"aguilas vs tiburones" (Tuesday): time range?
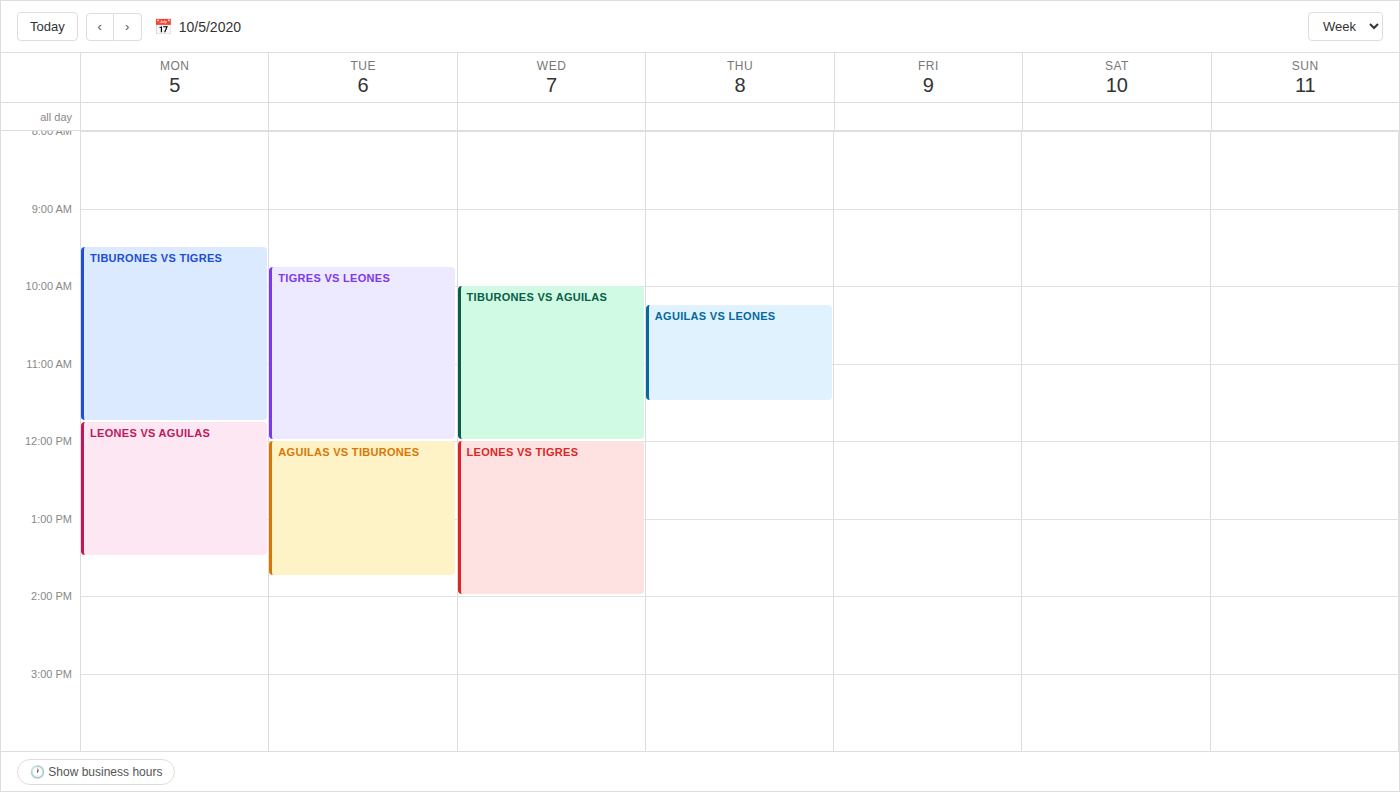
12:00 to 13:45